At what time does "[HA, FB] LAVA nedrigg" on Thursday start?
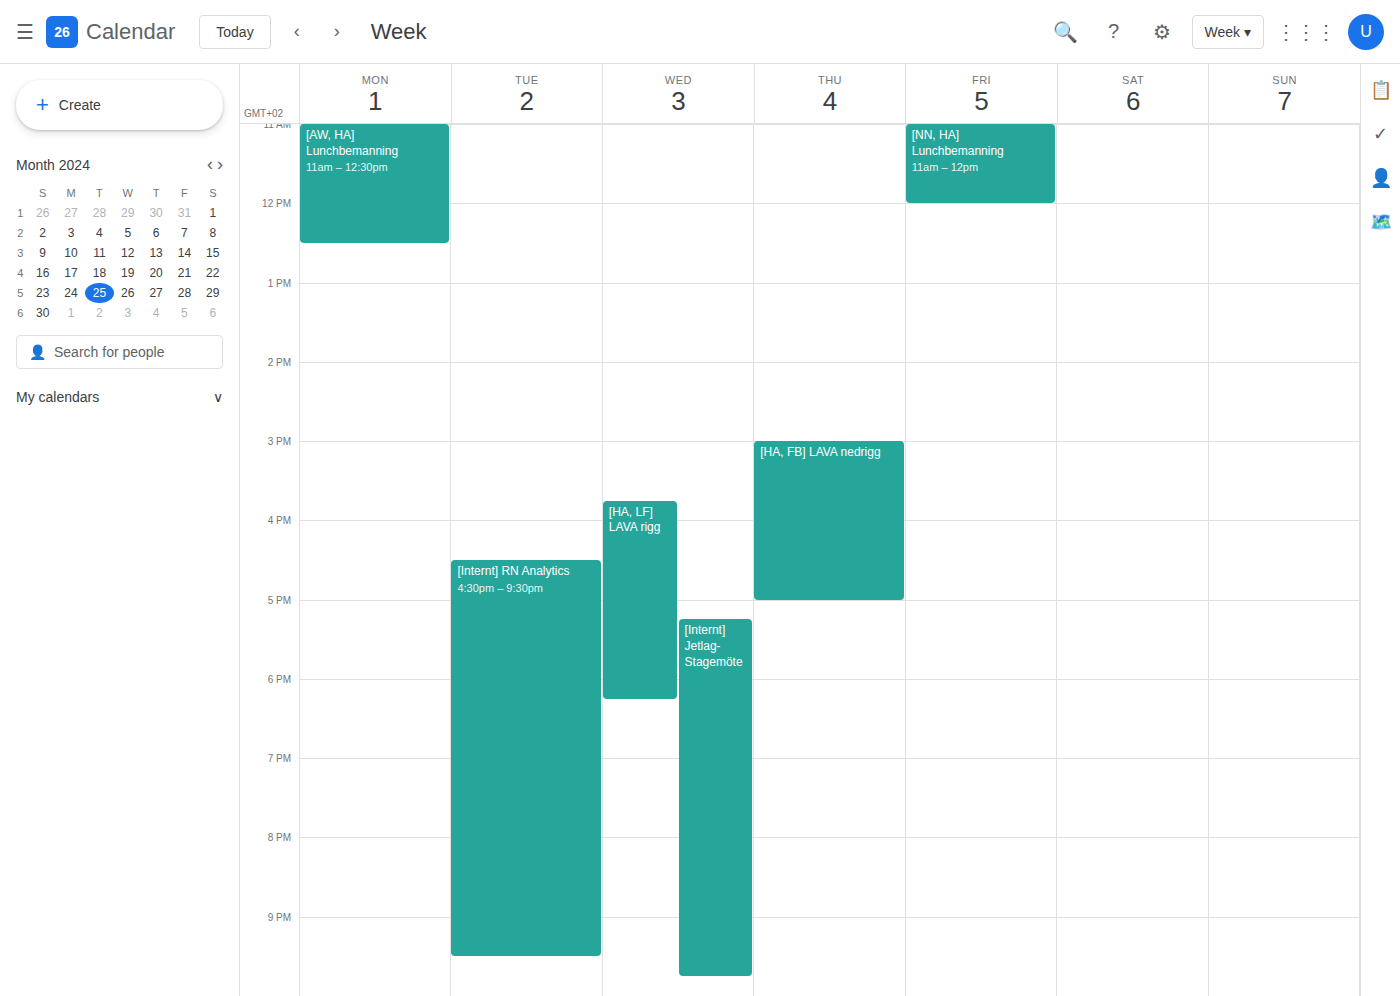
3:00 PM